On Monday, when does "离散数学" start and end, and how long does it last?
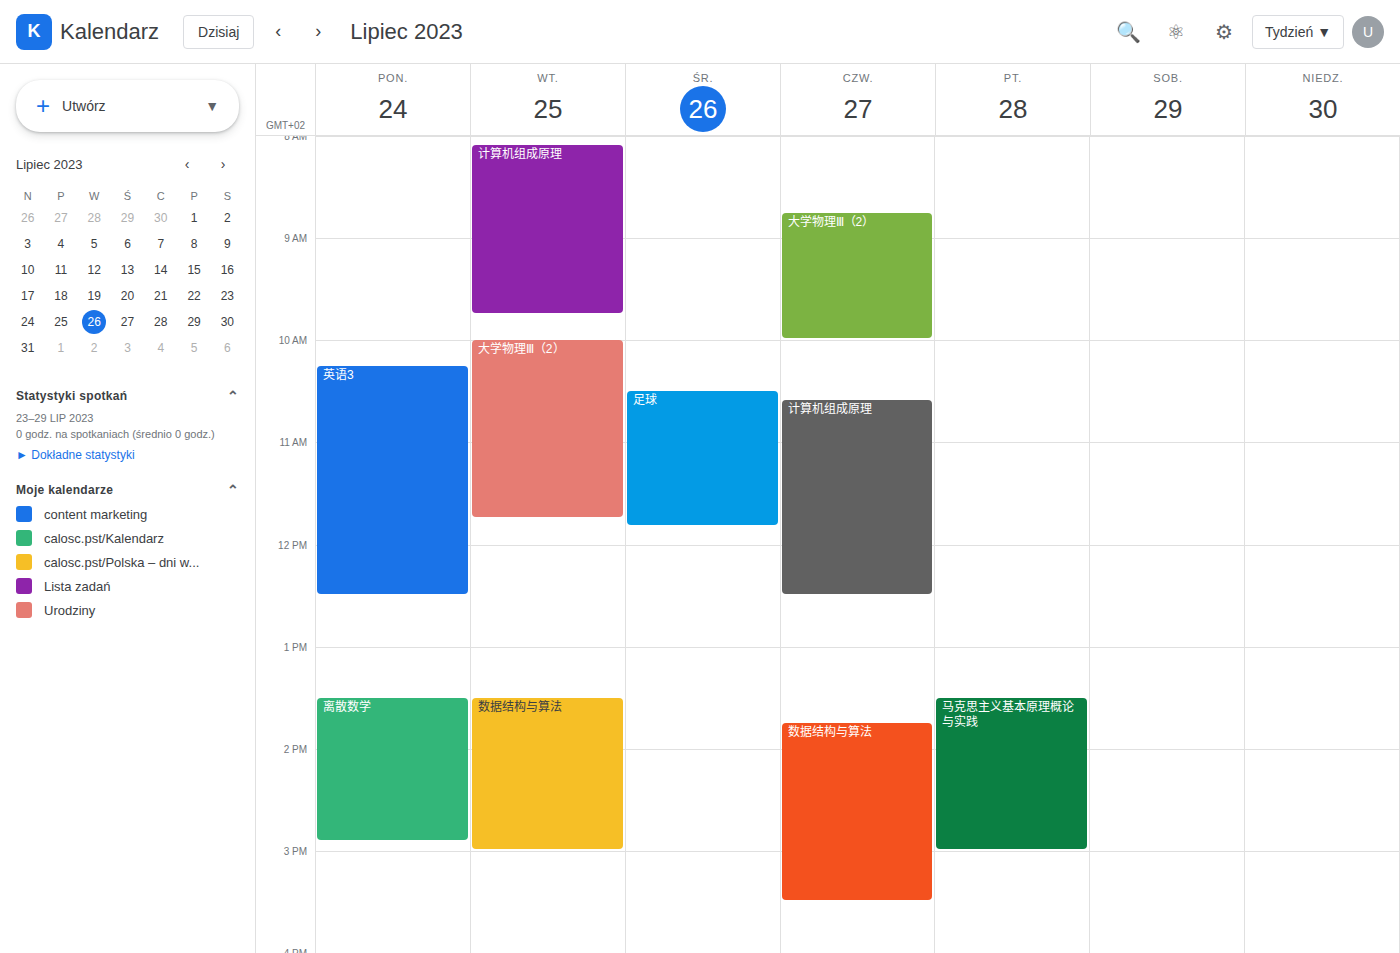
1:30 PM to 2:55 PM, 1 hour 25 minutes